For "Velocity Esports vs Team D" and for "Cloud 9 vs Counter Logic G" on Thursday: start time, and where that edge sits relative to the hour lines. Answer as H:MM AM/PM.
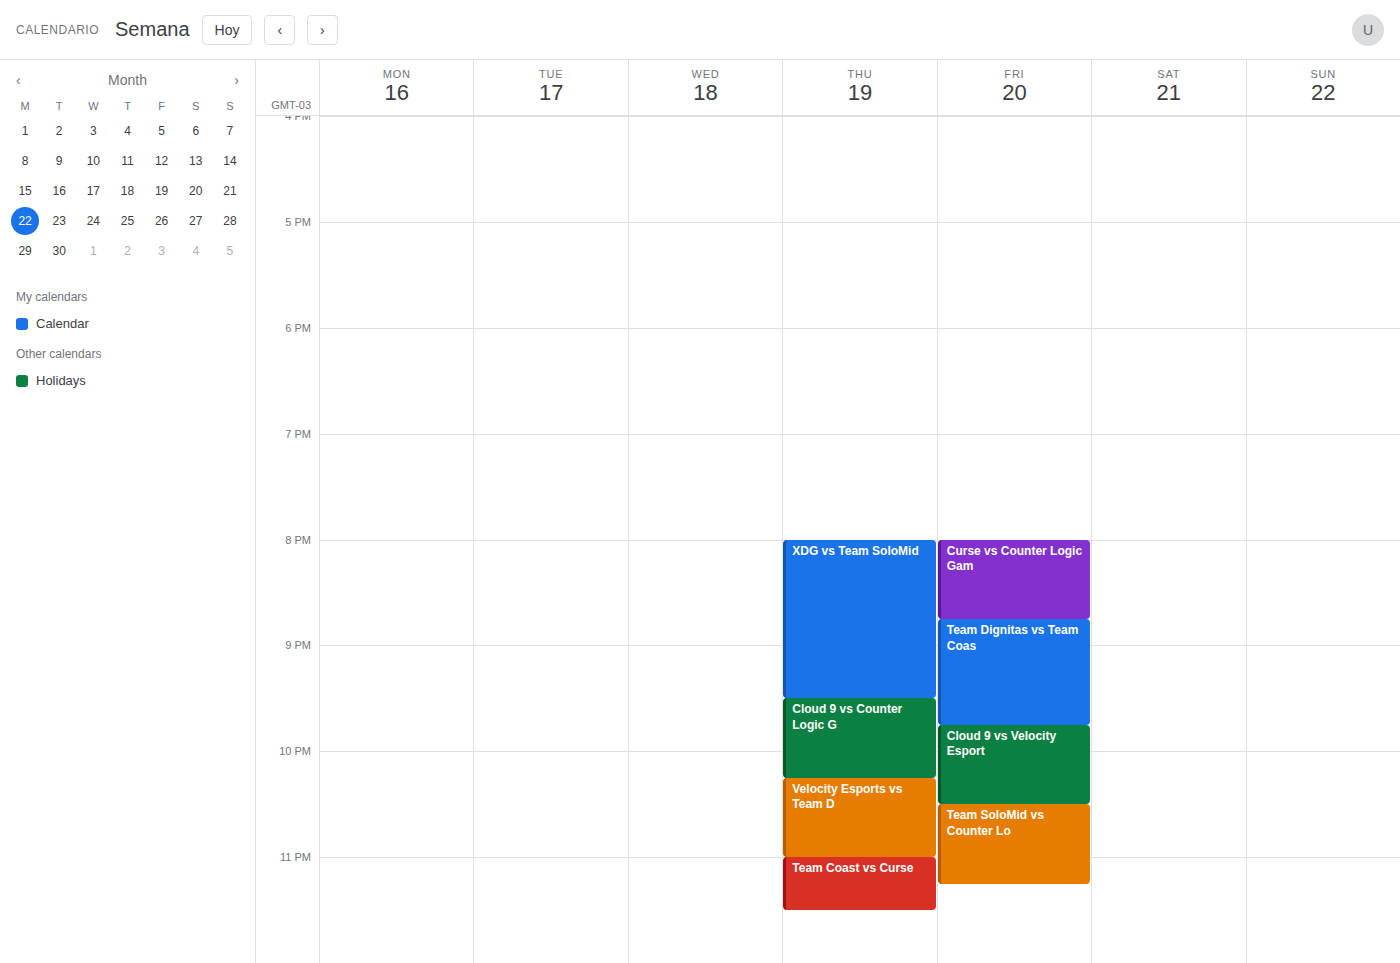
"Velocity Esports vs Team D": 10:15 PM, neither: a quarter of the way from the 10 PM line to the 11 PM line. "Cloud 9 vs Counter Logic G": 9:30 PM, halfway between the 9 PM and 10 PM lines.